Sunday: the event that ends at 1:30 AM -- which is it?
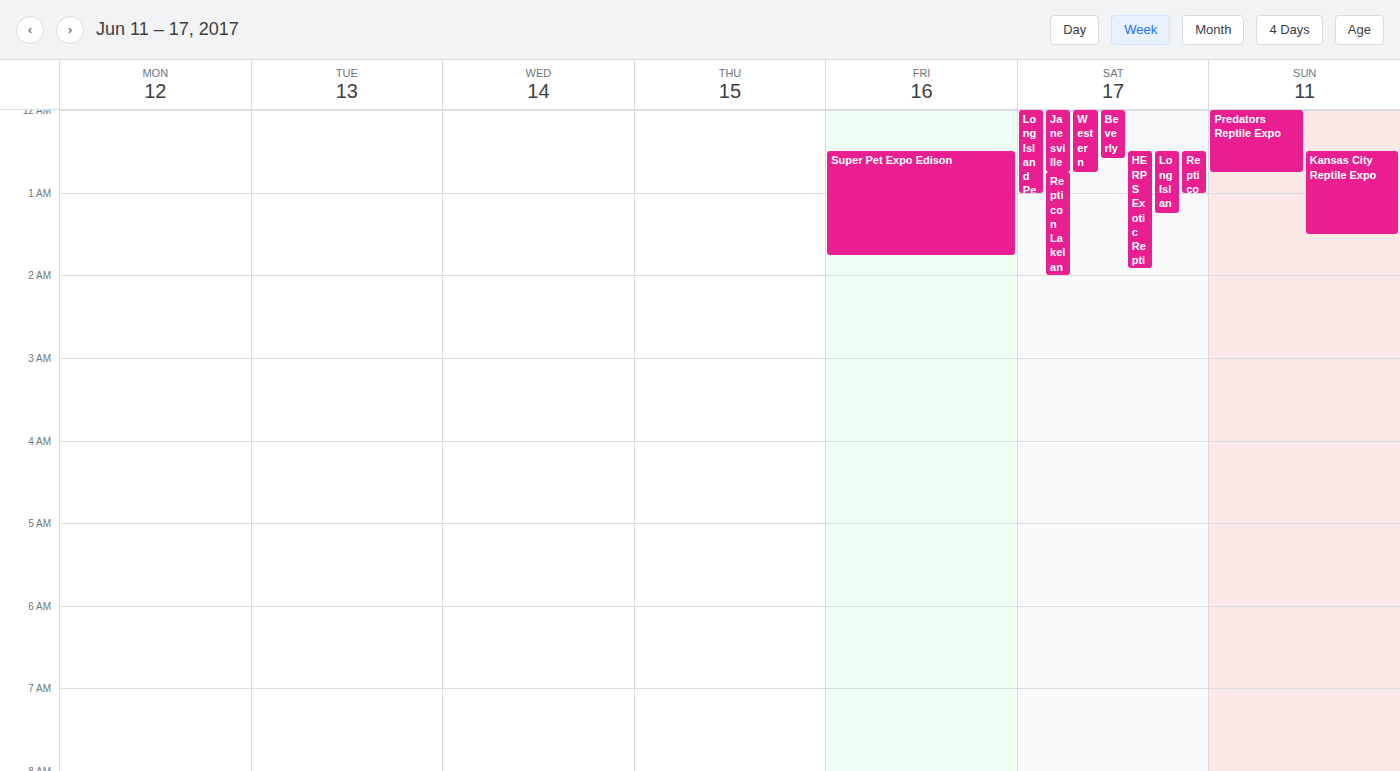
"Kansas City Reptile Expo"